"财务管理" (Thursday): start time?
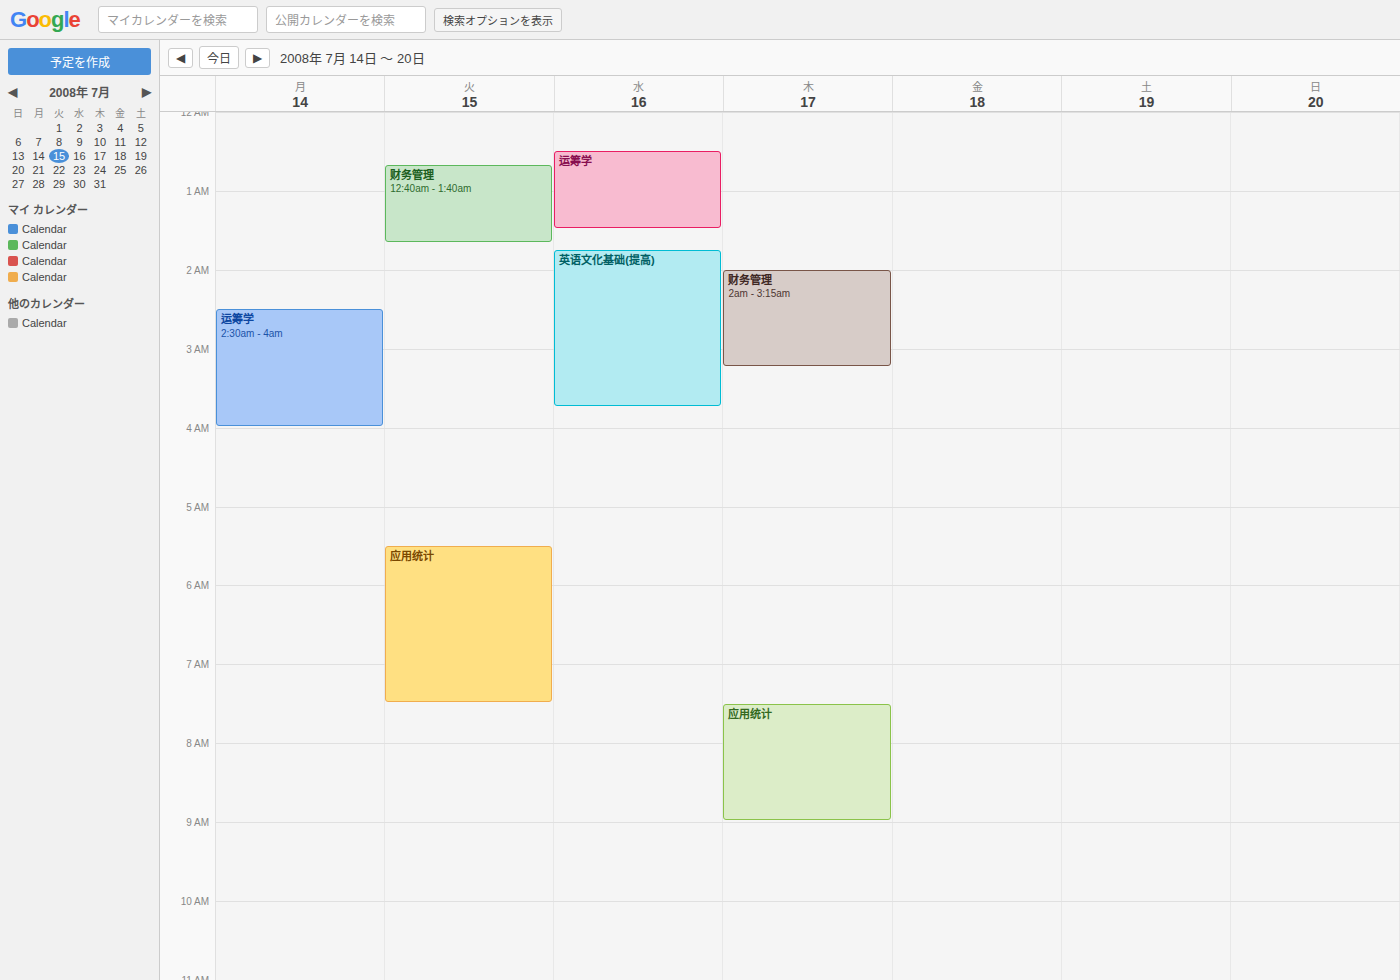
2:00 AM